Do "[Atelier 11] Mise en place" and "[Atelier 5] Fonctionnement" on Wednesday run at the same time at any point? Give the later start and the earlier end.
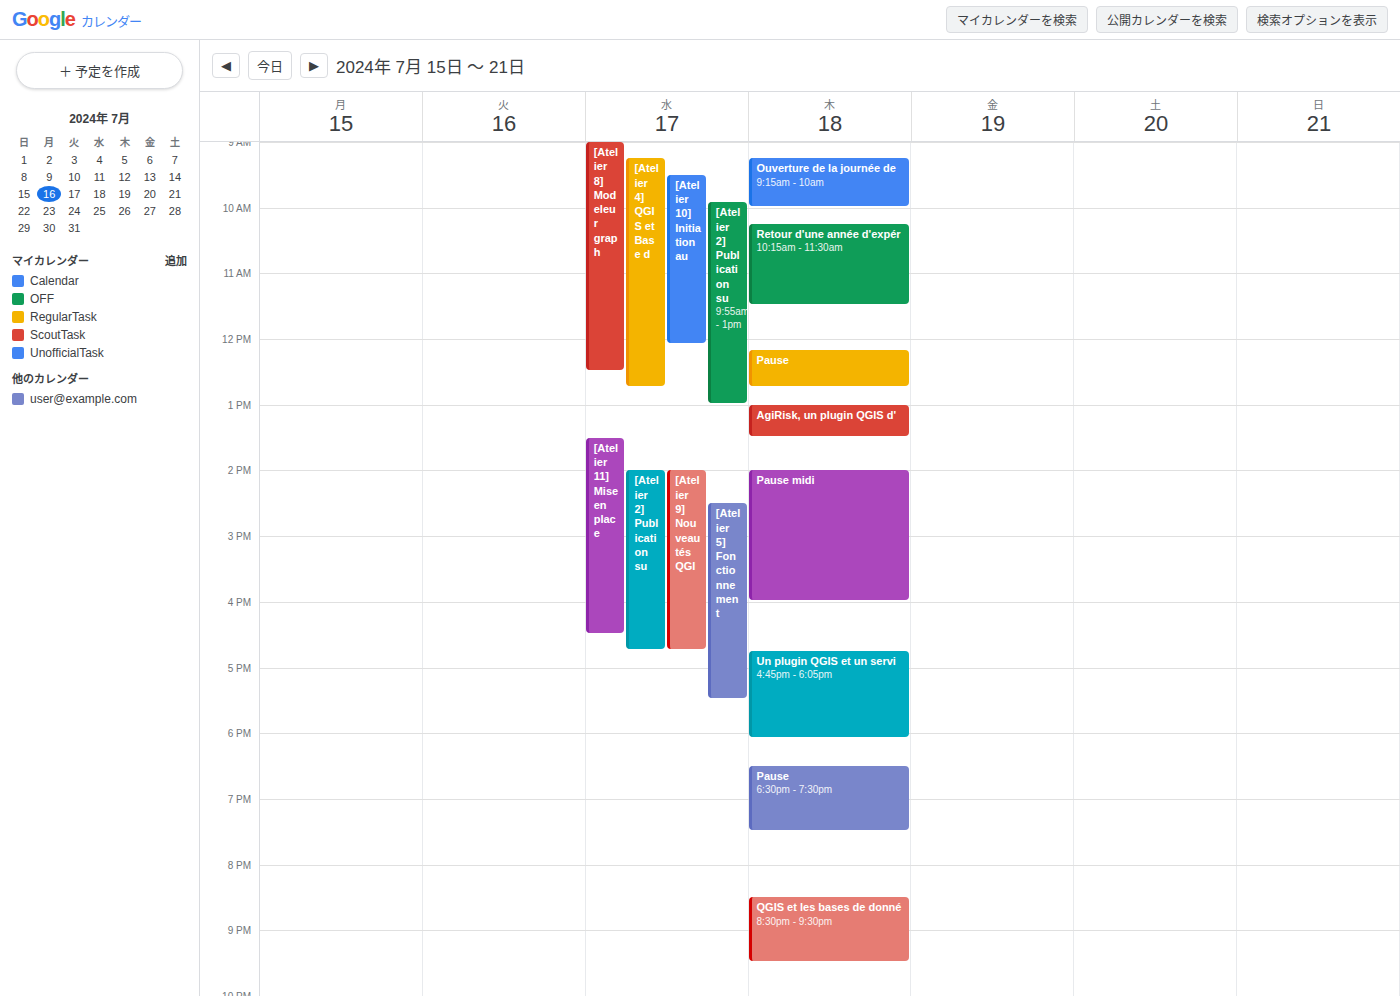
"[Atelier 5] Fonctionnement" starts at 2:30 PM, before "[Atelier 11] Mise en place" ends at 4:30 PM -- they overlap.